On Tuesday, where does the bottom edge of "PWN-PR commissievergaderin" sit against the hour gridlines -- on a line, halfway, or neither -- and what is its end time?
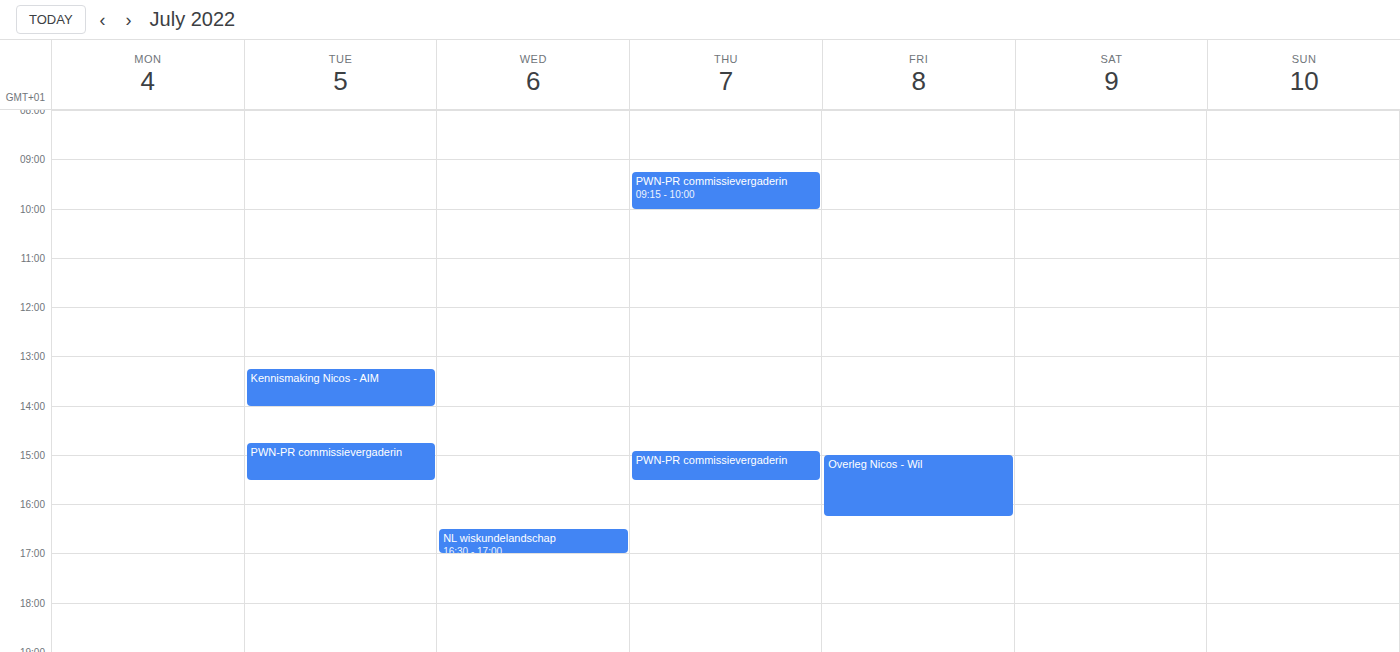
3:30 PM -- halfway between the 3 PM and 4 PM lines.